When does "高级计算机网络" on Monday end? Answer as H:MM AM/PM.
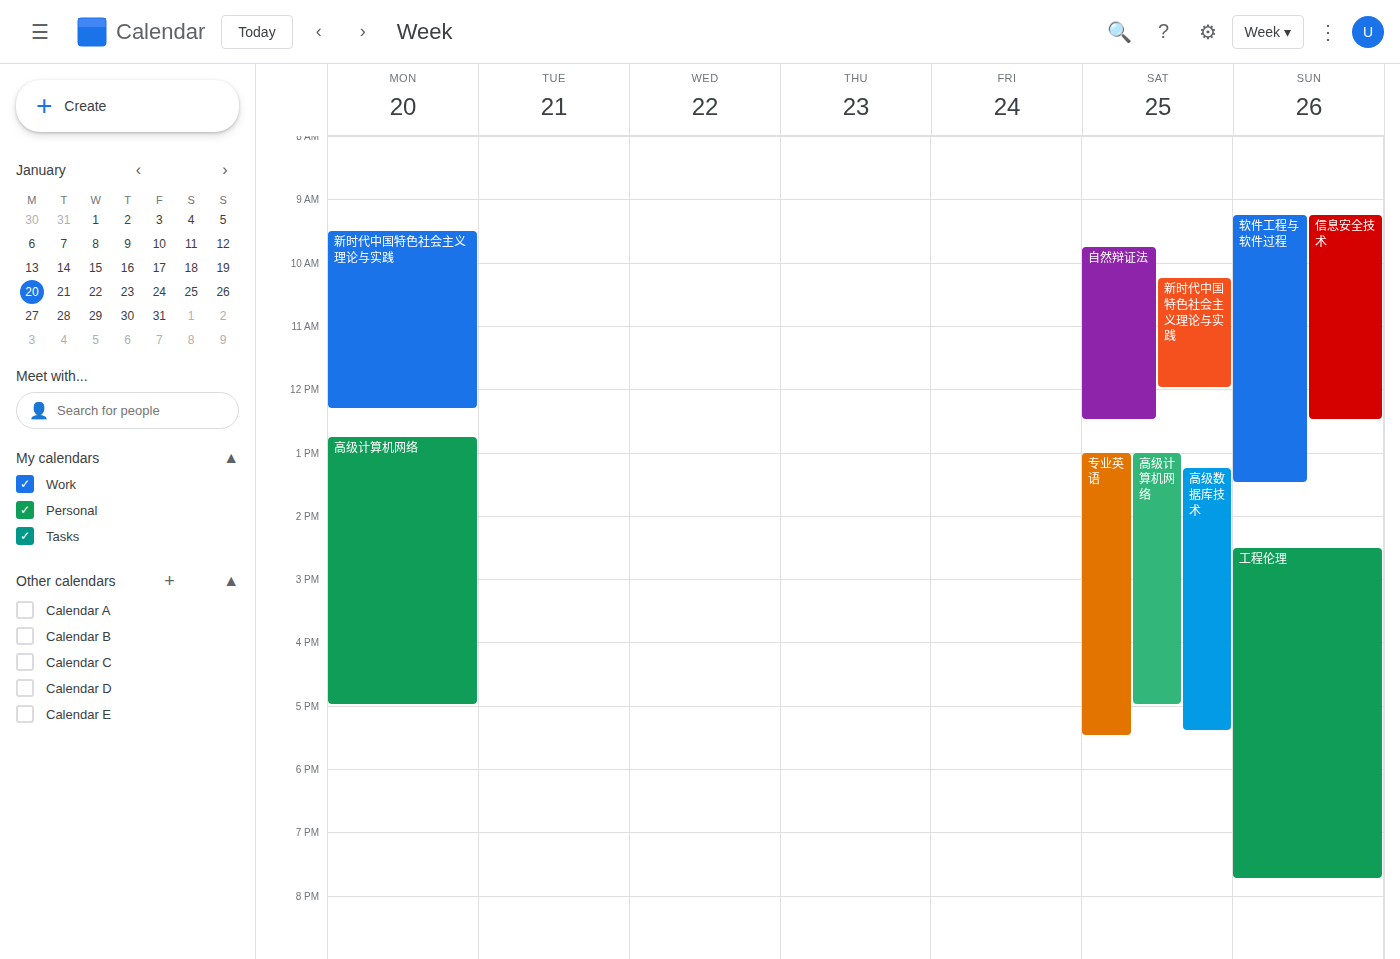
5:00 PM